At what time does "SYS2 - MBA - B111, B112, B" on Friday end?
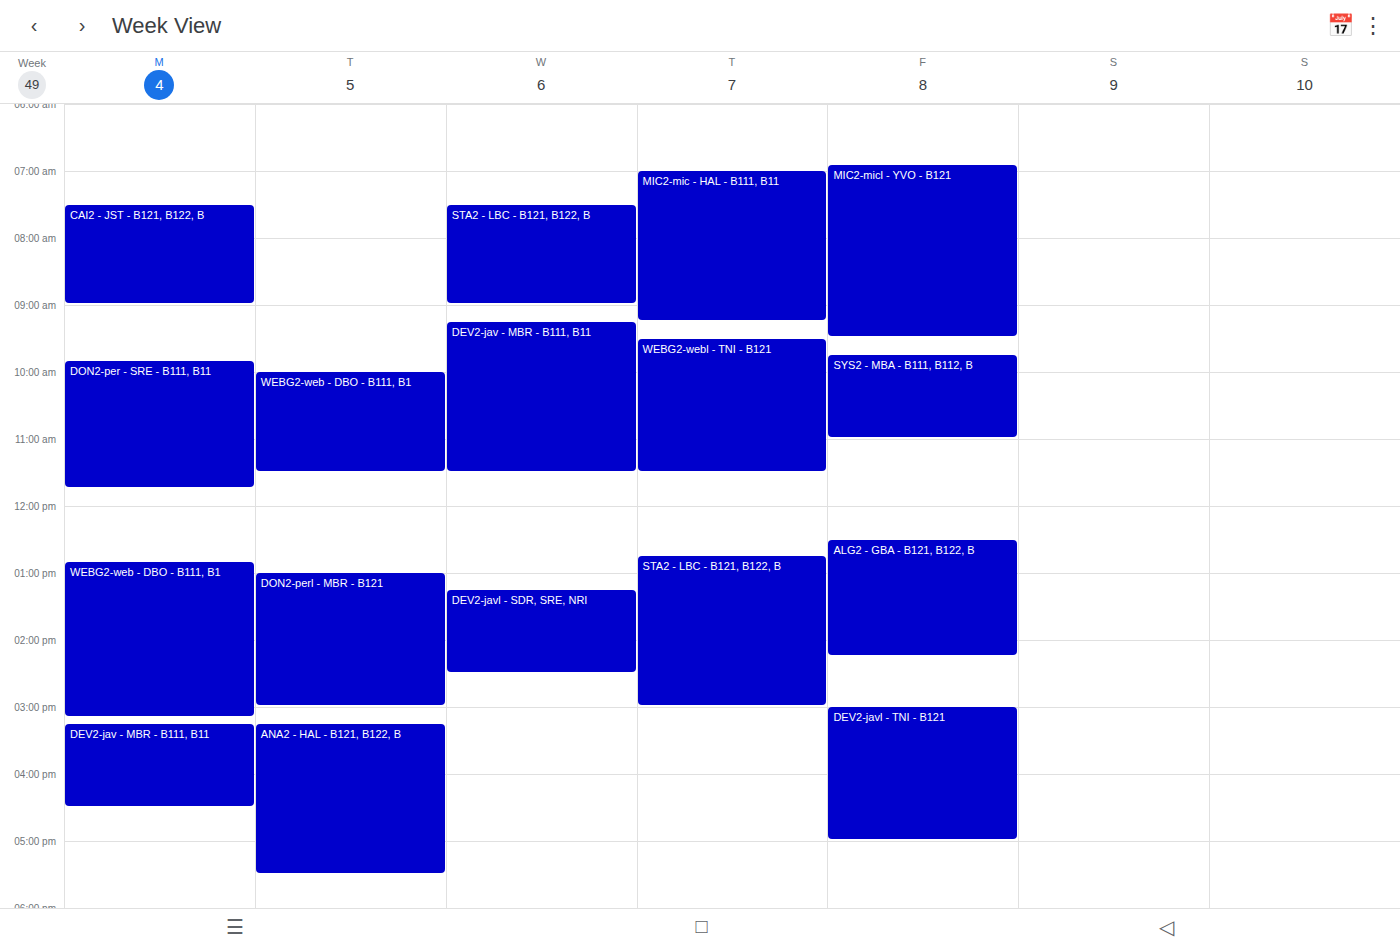
11:00 AM